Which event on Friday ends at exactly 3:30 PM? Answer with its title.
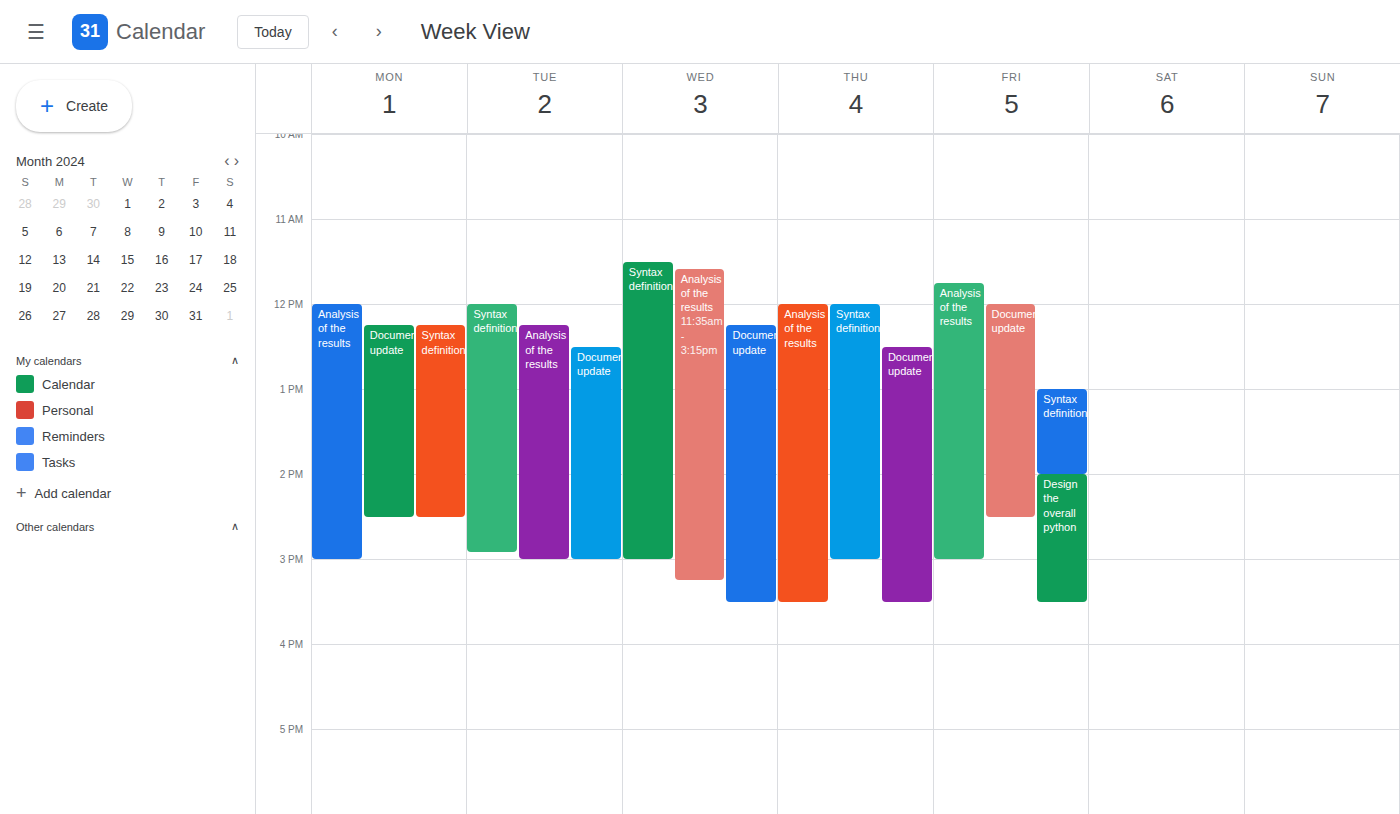
"Design the overall python"